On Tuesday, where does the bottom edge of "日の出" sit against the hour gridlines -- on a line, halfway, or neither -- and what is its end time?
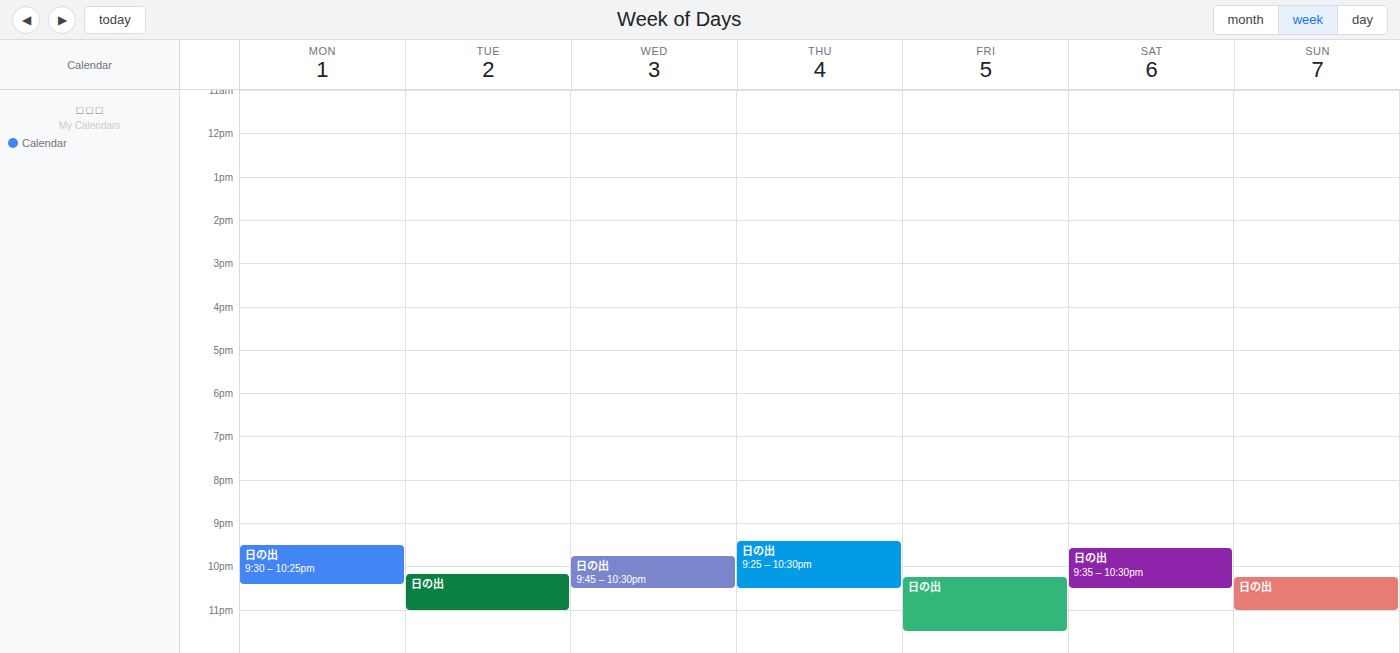
11:00 PM -- exactly on the 11 PM line.